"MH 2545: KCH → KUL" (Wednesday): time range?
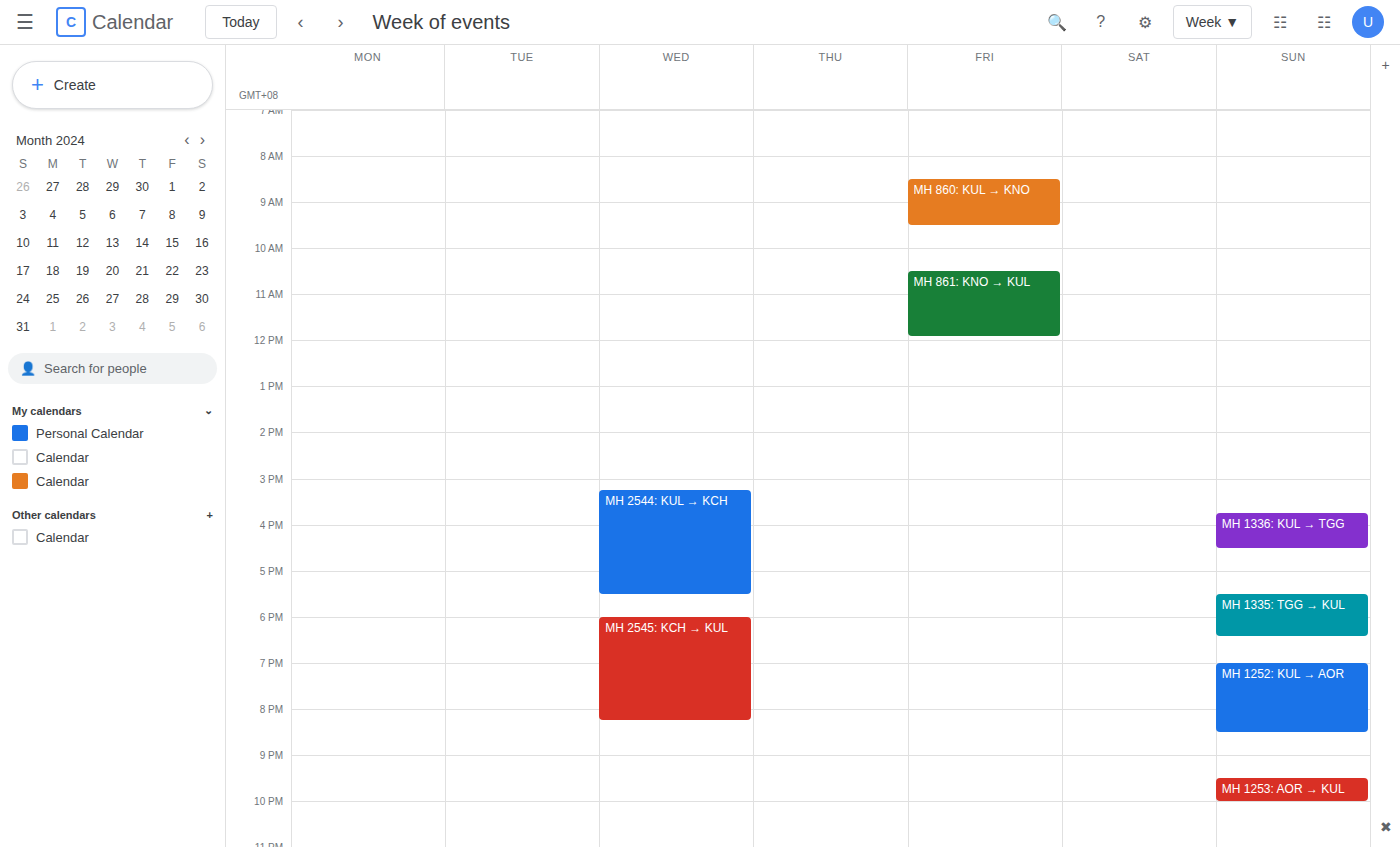
6:00 PM to 8:15 PM